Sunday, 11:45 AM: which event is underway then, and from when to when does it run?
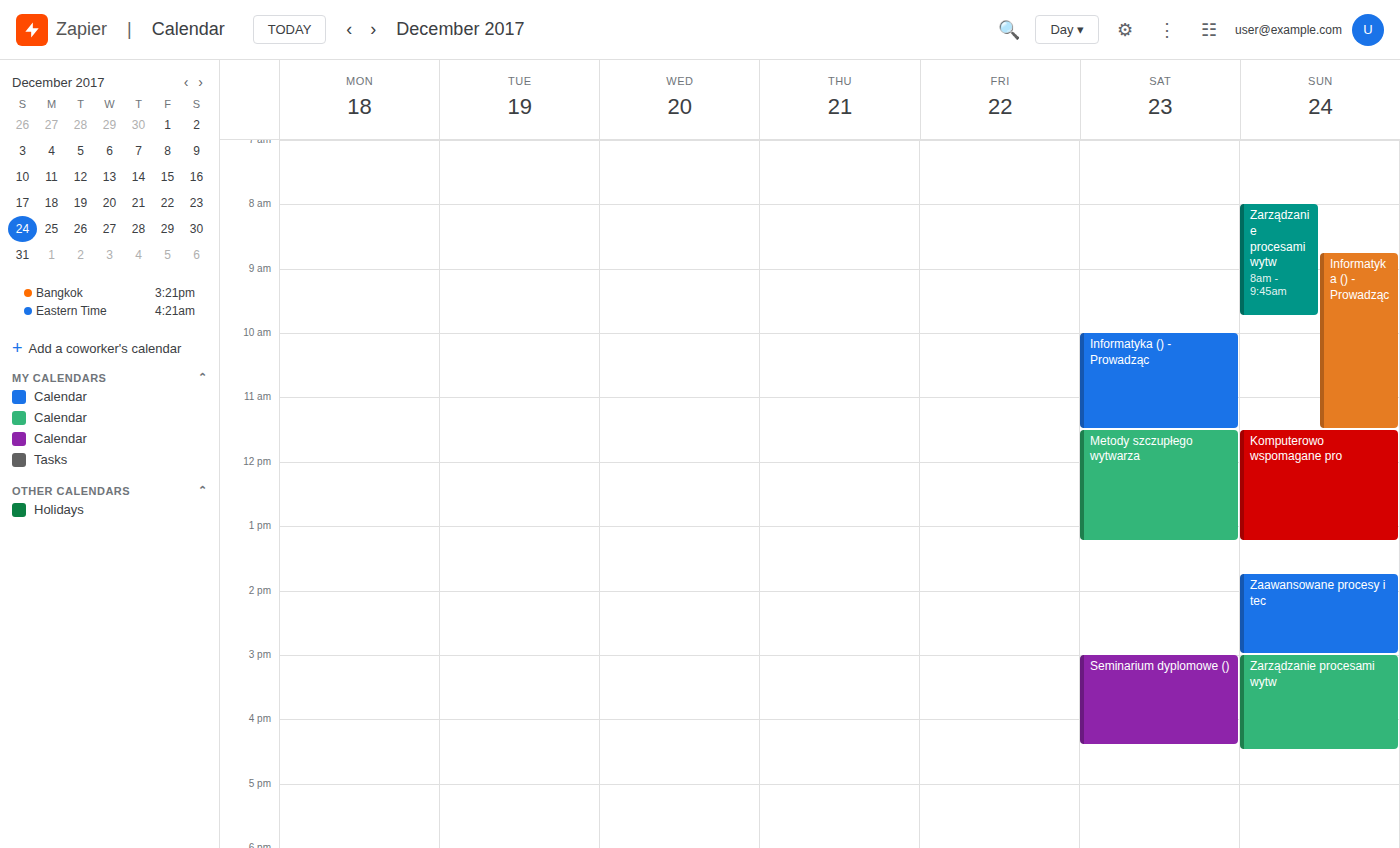
"Komputerowo wspomagane pro", 11:30 AM to 1:15 PM